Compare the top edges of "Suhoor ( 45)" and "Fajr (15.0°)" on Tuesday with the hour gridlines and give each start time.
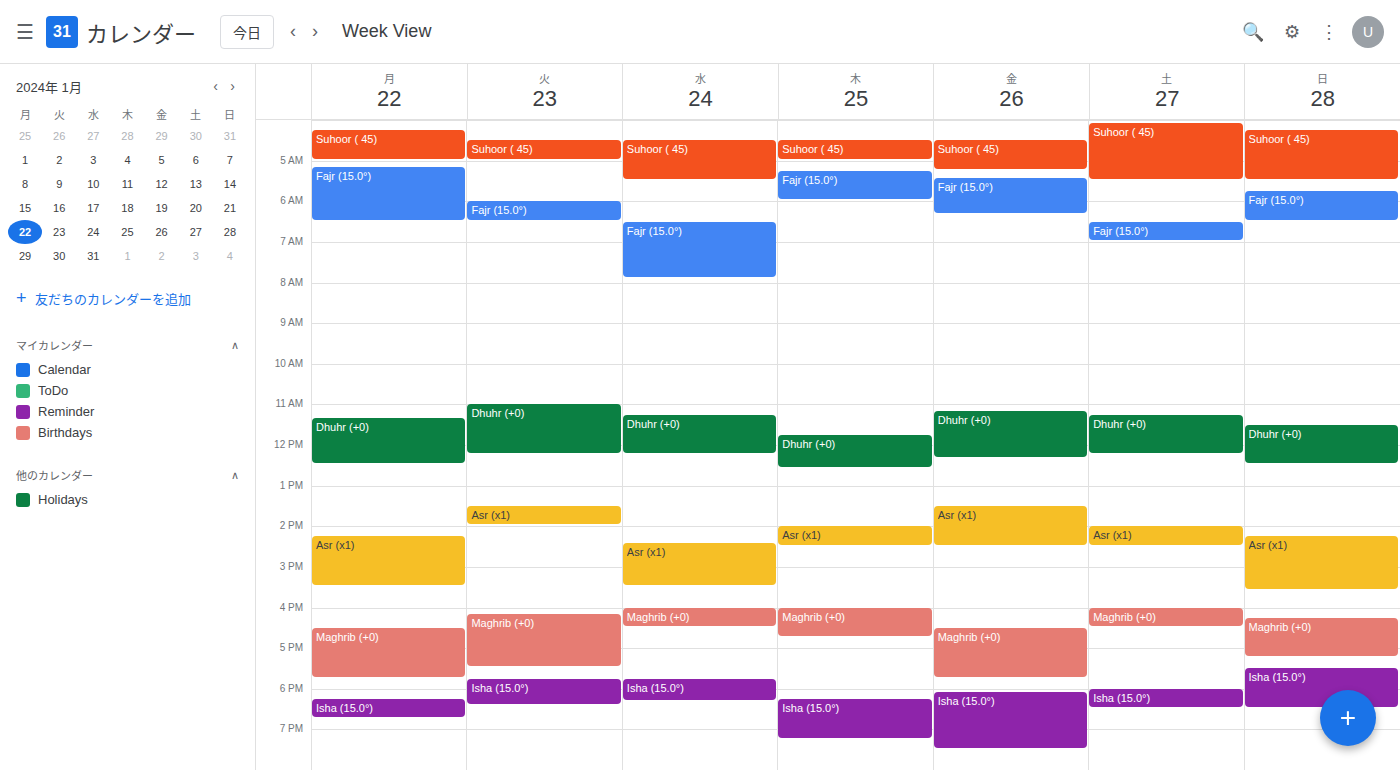
"Suhoor ( 45)": 04:30, halfway between the 04:00 and 05:00 lines. "Fajr (15.0°)": 06:00, exactly on the 06:00 line.